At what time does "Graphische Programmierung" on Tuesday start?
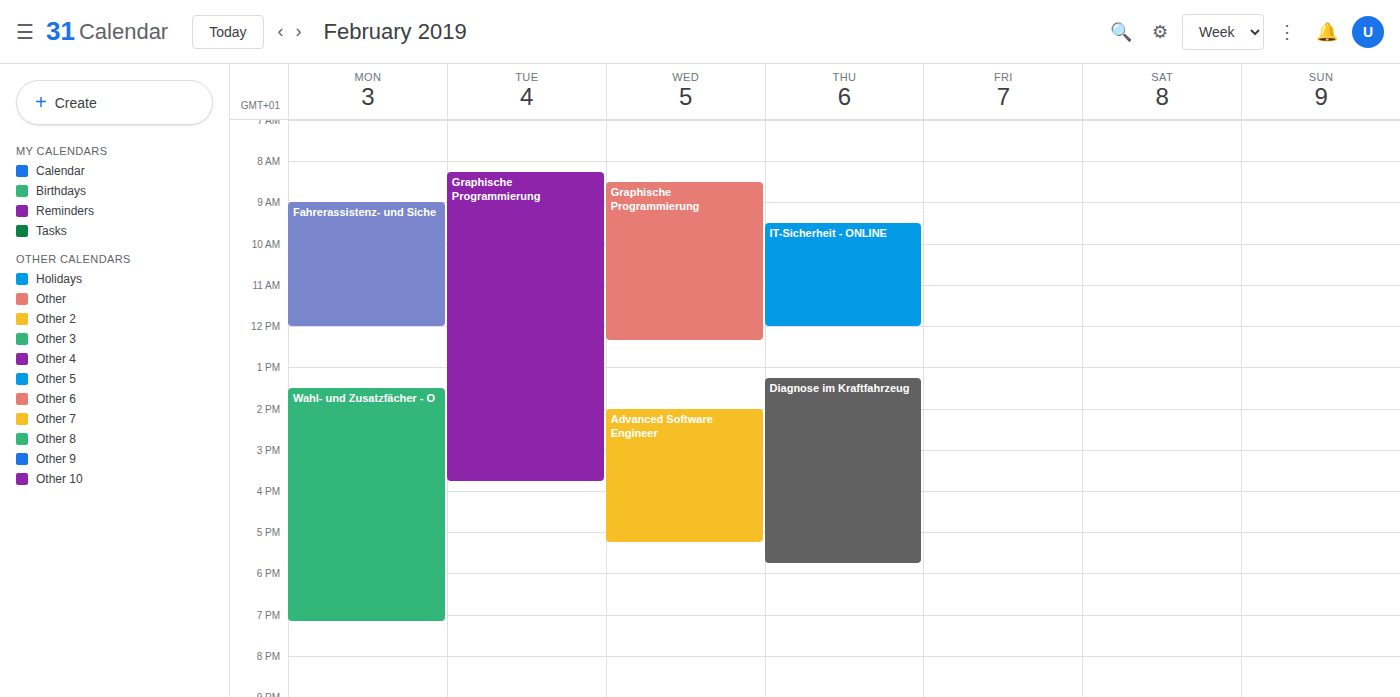
8:15 AM